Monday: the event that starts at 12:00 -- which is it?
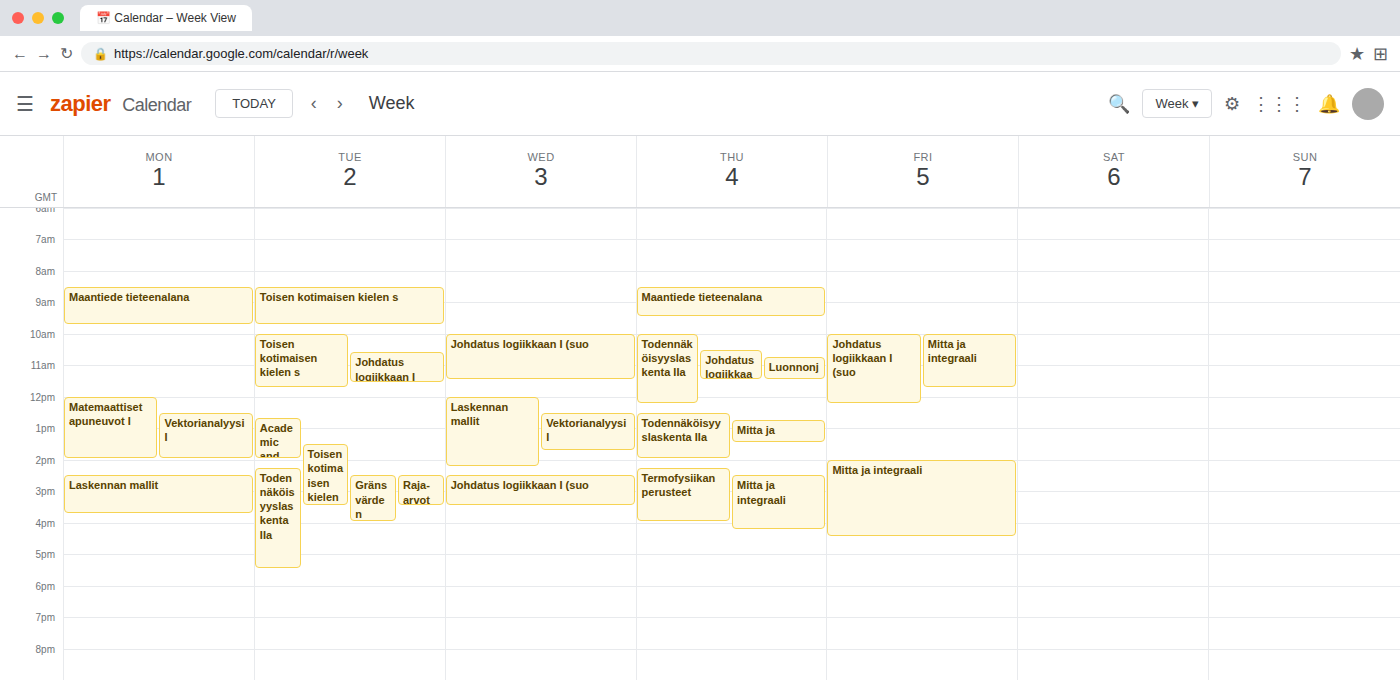
"Matemaattiset apuneuvot I"